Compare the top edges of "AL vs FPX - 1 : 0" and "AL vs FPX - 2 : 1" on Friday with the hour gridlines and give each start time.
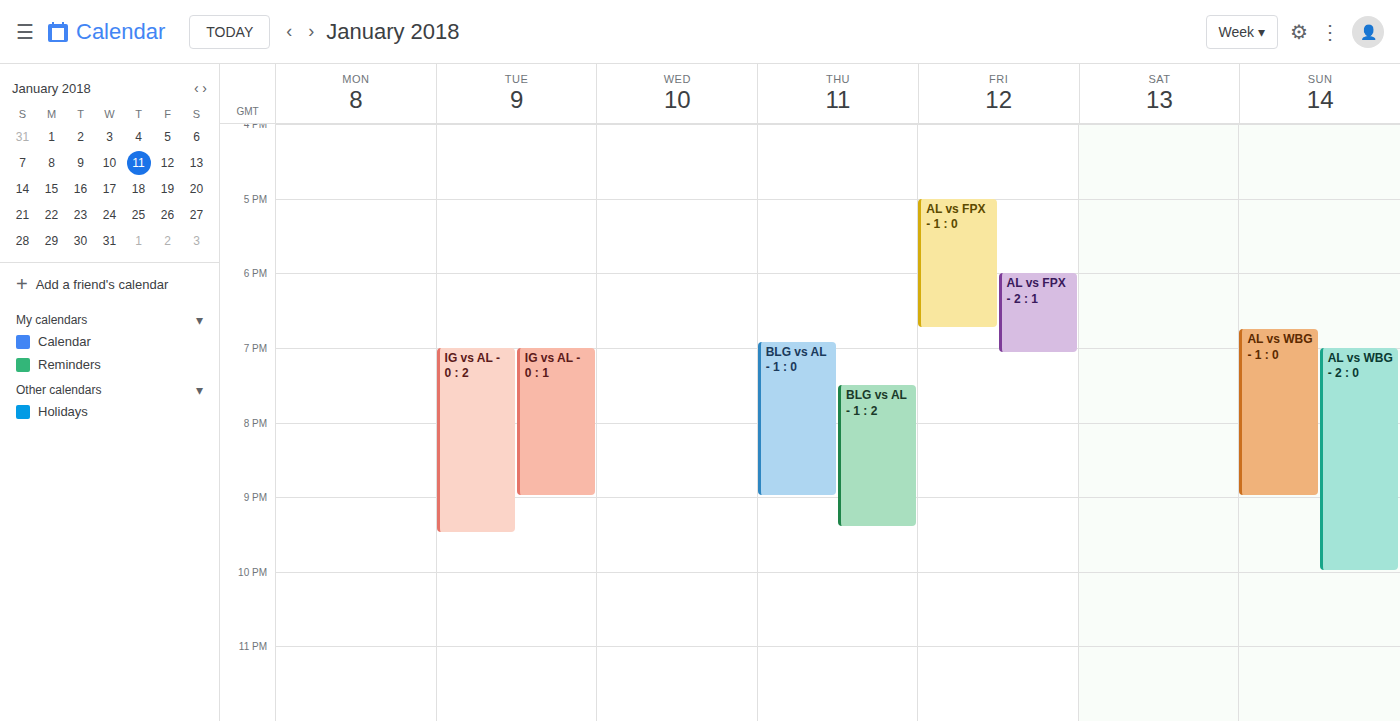
"AL vs FPX - 1 : 0": 5:00 PM, exactly on the 5 PM line. "AL vs FPX - 2 : 1": 6:00 PM, exactly on the 6 PM line.